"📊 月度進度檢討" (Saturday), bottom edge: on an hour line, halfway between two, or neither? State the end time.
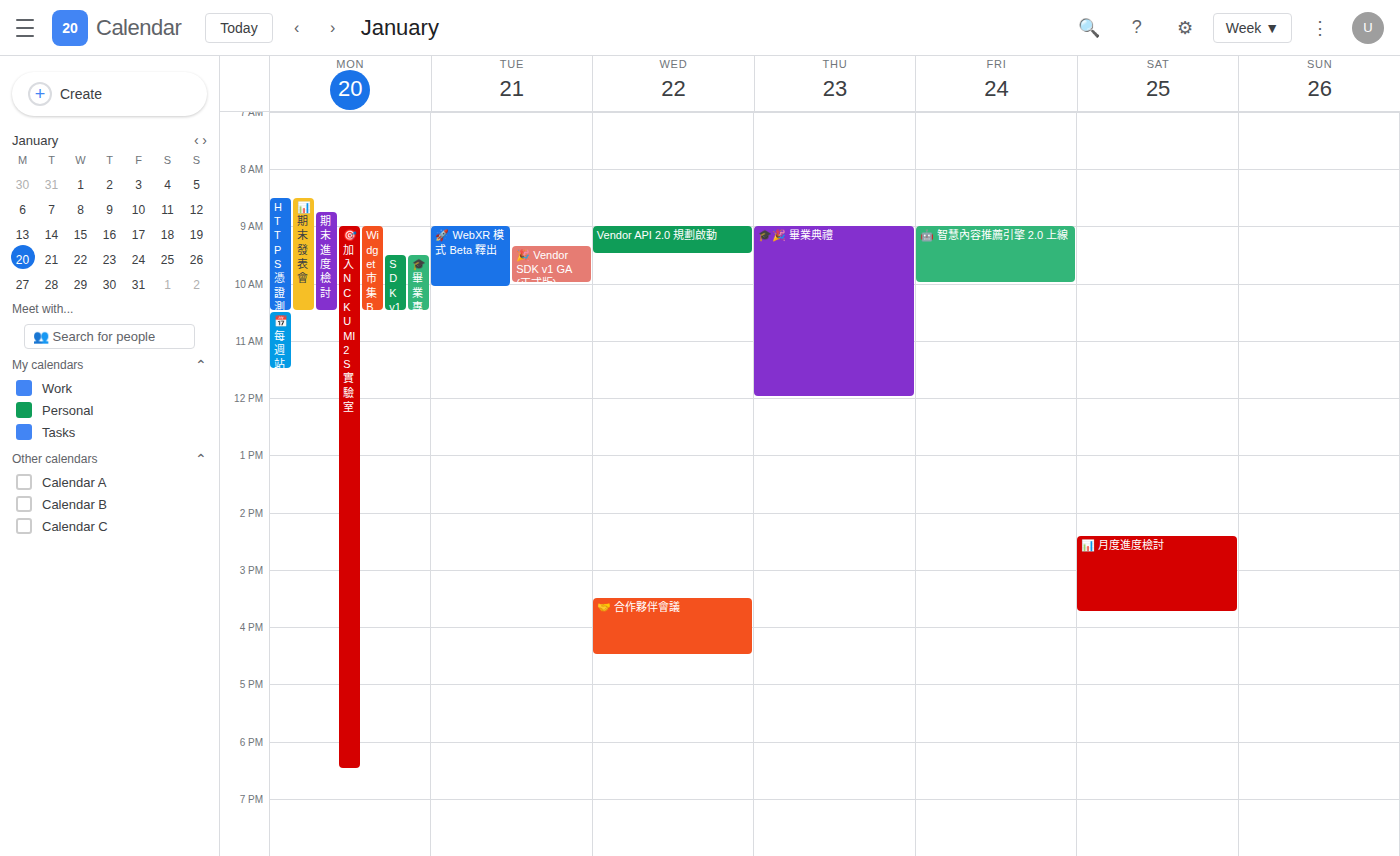
3:45 PM -- neither: three quarters of the way from the 3 PM line to the 4 PM line.